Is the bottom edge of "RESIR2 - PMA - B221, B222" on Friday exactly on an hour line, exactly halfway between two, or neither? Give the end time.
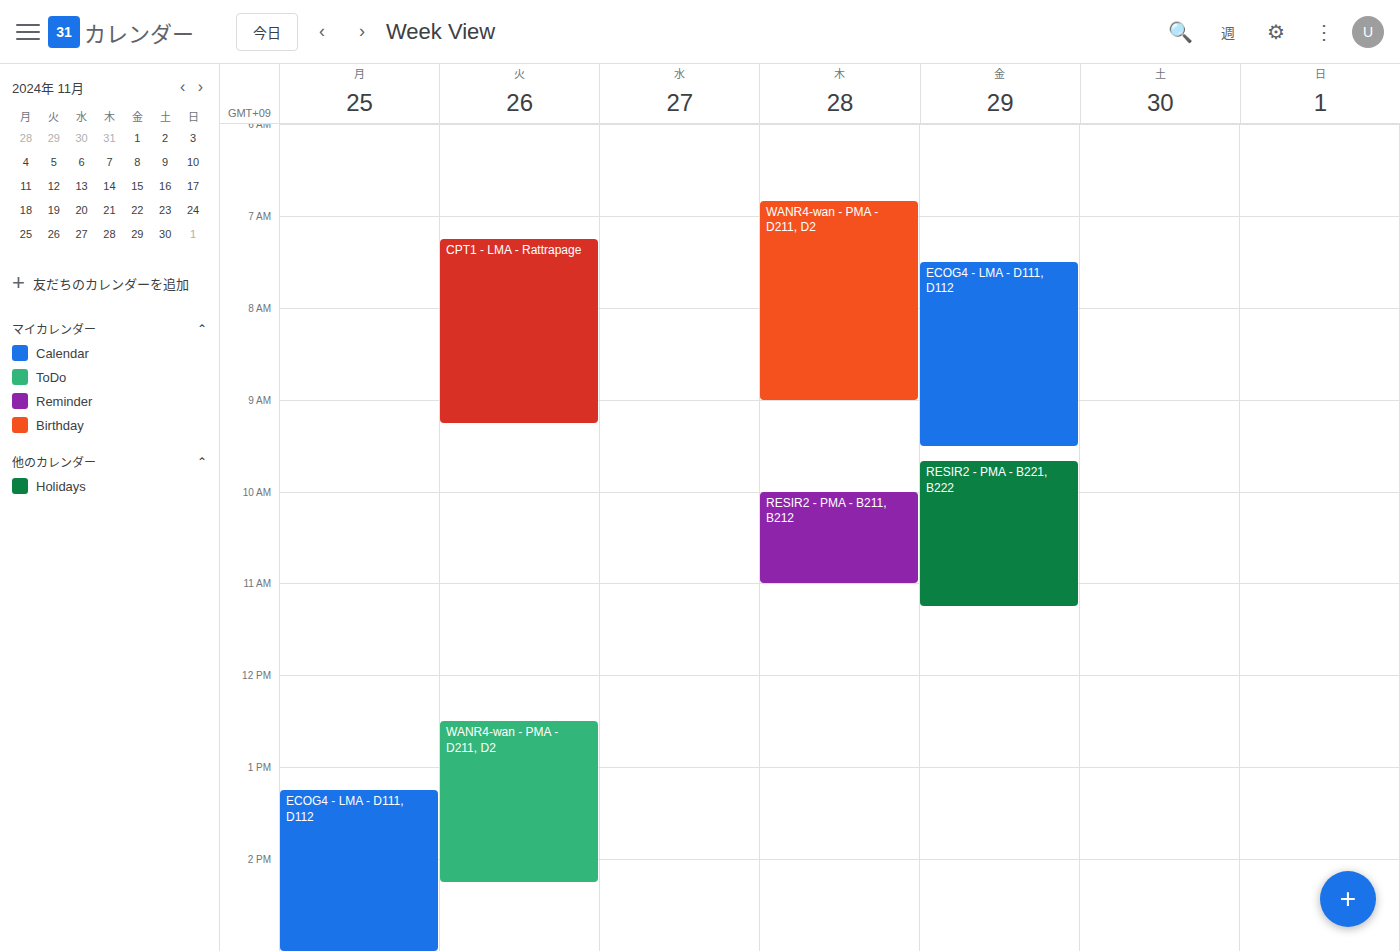
11:15 AM -- neither: a quarter of the way from the 11 AM line to the 12 PM line.